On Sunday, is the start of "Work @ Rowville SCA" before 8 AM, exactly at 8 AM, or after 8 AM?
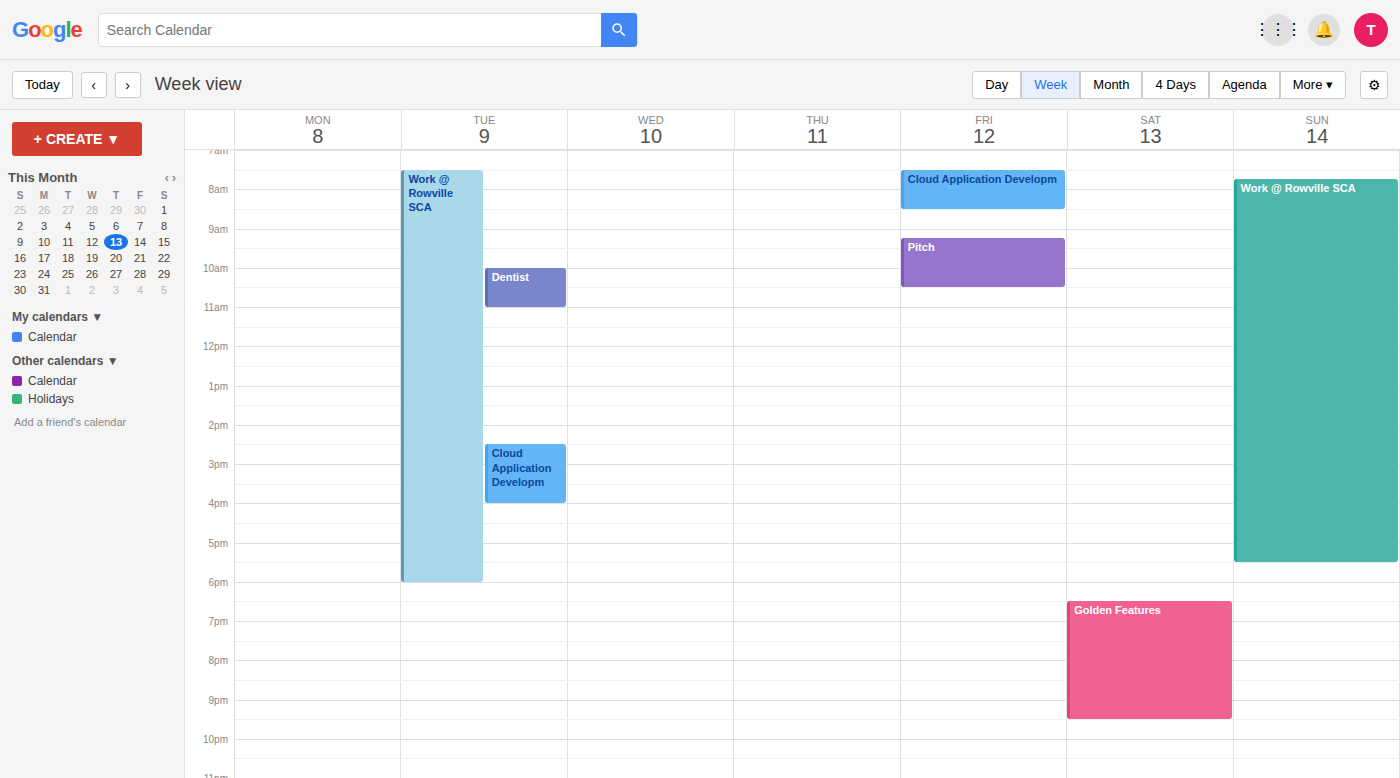
7:45 AM -- before 8 AM, 15 minutes above the 8 AM line.